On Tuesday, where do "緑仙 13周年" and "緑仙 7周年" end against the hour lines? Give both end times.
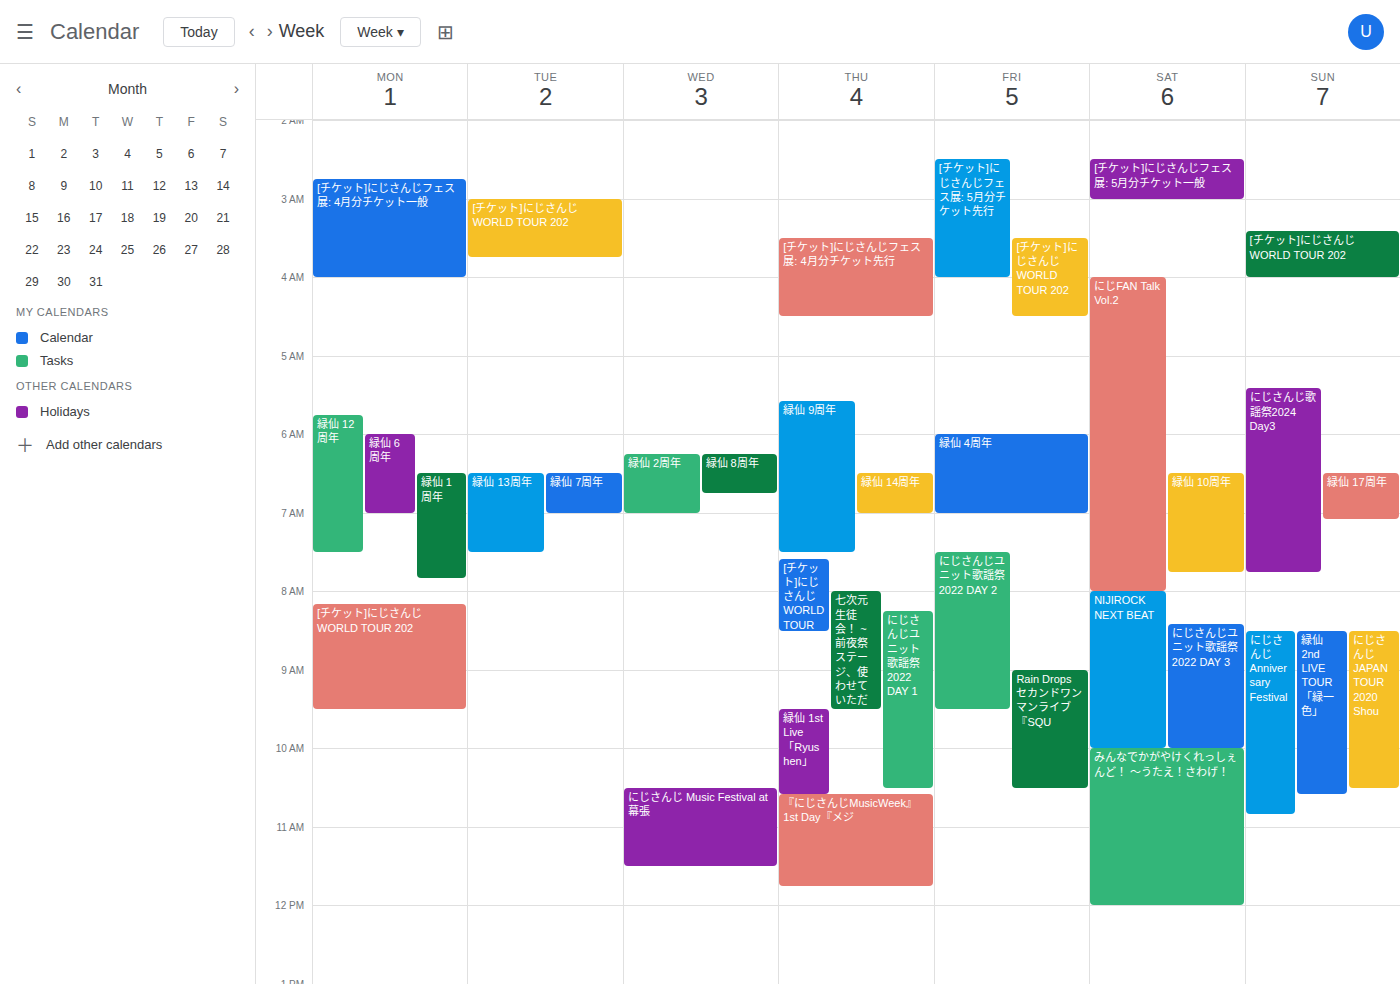
"緑仙 13周年": 7:30 AM, halfway between the 7 AM and 8 AM lines. "緑仙 7周年": 7:00 AM, exactly on the 7 AM line.